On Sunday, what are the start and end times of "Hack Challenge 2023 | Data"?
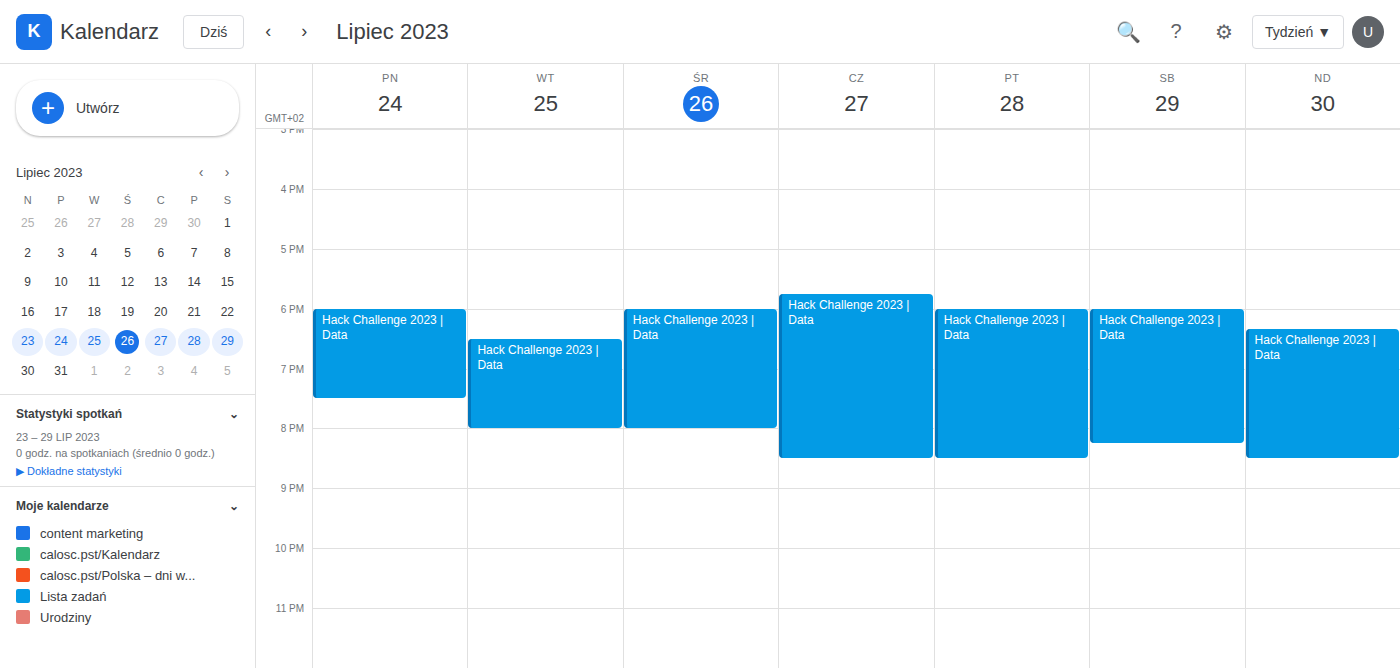
6:20 PM to 8:30 PM